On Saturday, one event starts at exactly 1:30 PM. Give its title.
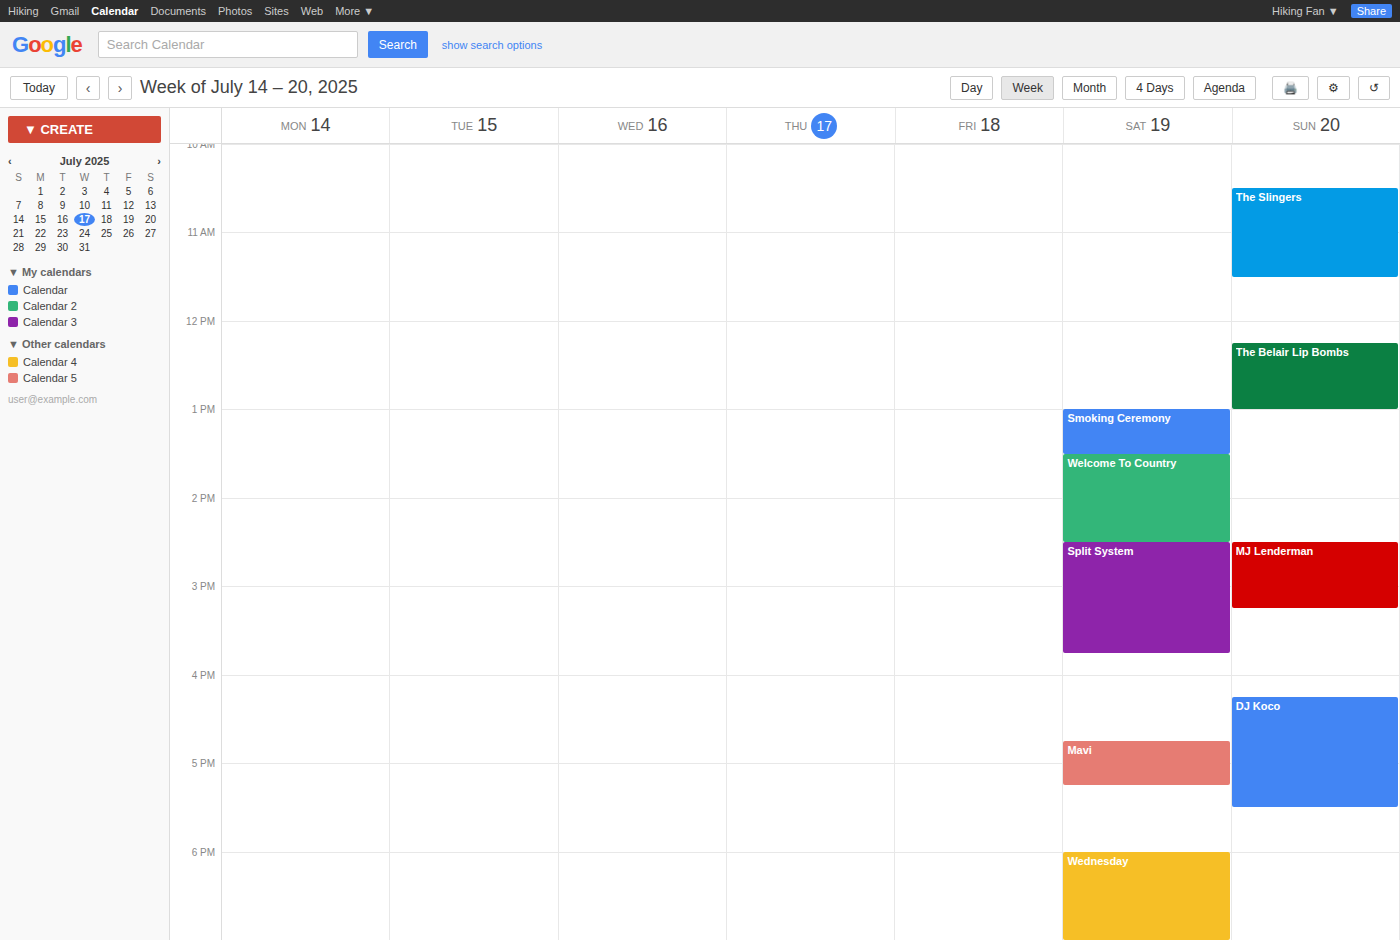
"Welcome To Country"